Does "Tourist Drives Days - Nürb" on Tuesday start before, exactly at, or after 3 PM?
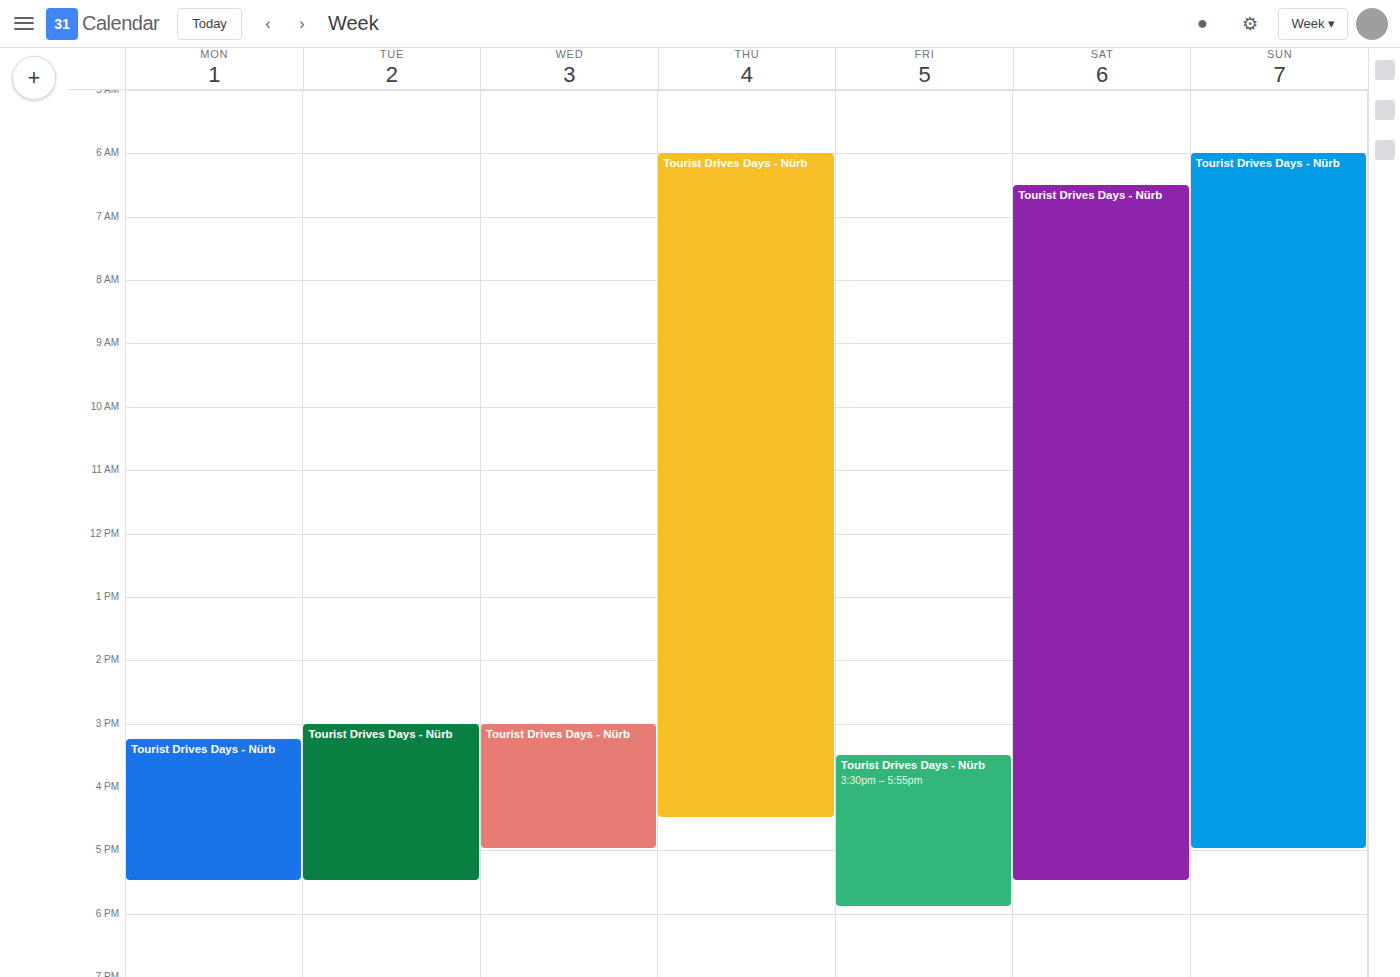
3:00 PM -- exactly at 3 PM, on the 3 PM line.